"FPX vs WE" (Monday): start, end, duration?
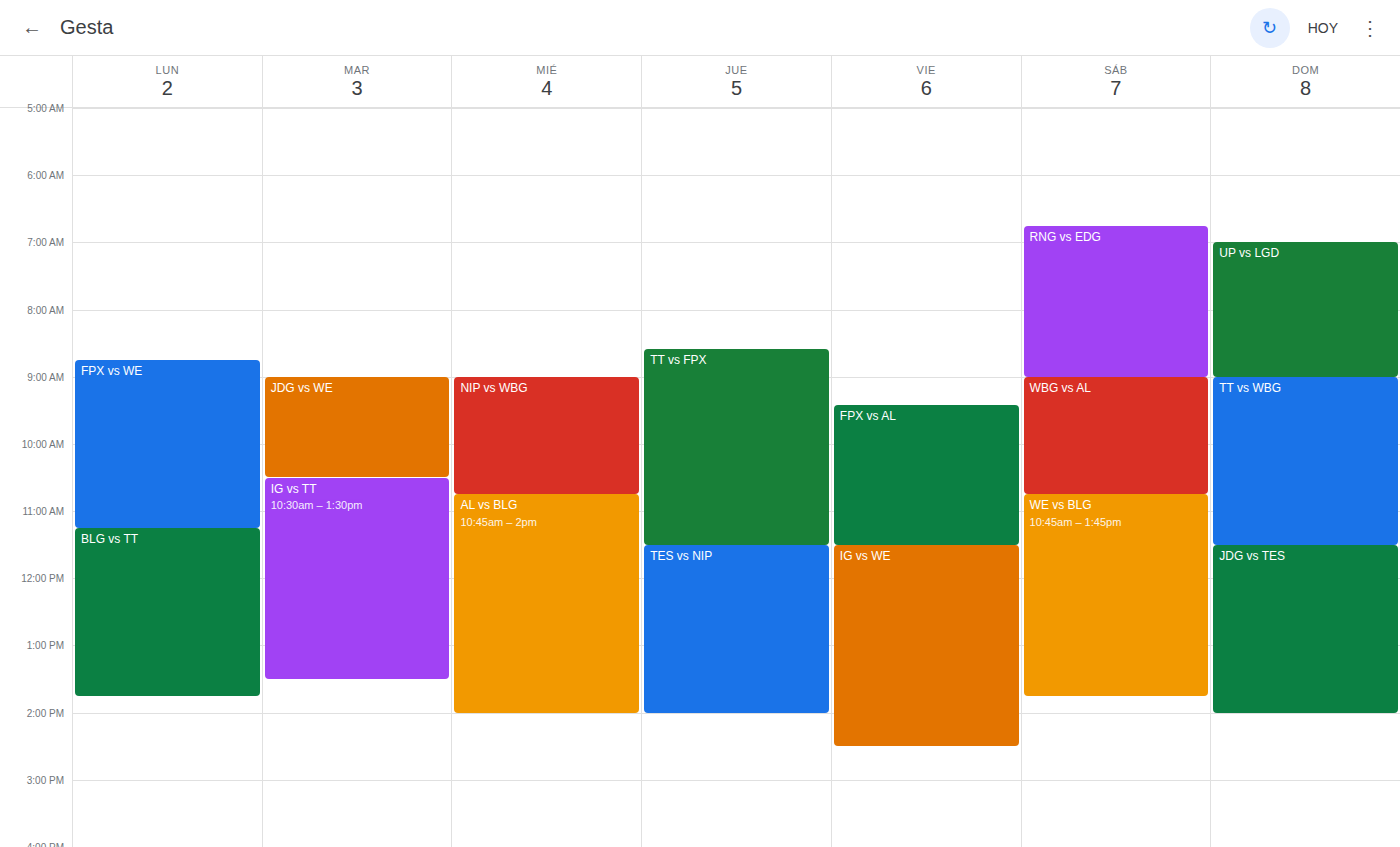
8:45 AM to 11:15 AM, 2 hours 30 minutes